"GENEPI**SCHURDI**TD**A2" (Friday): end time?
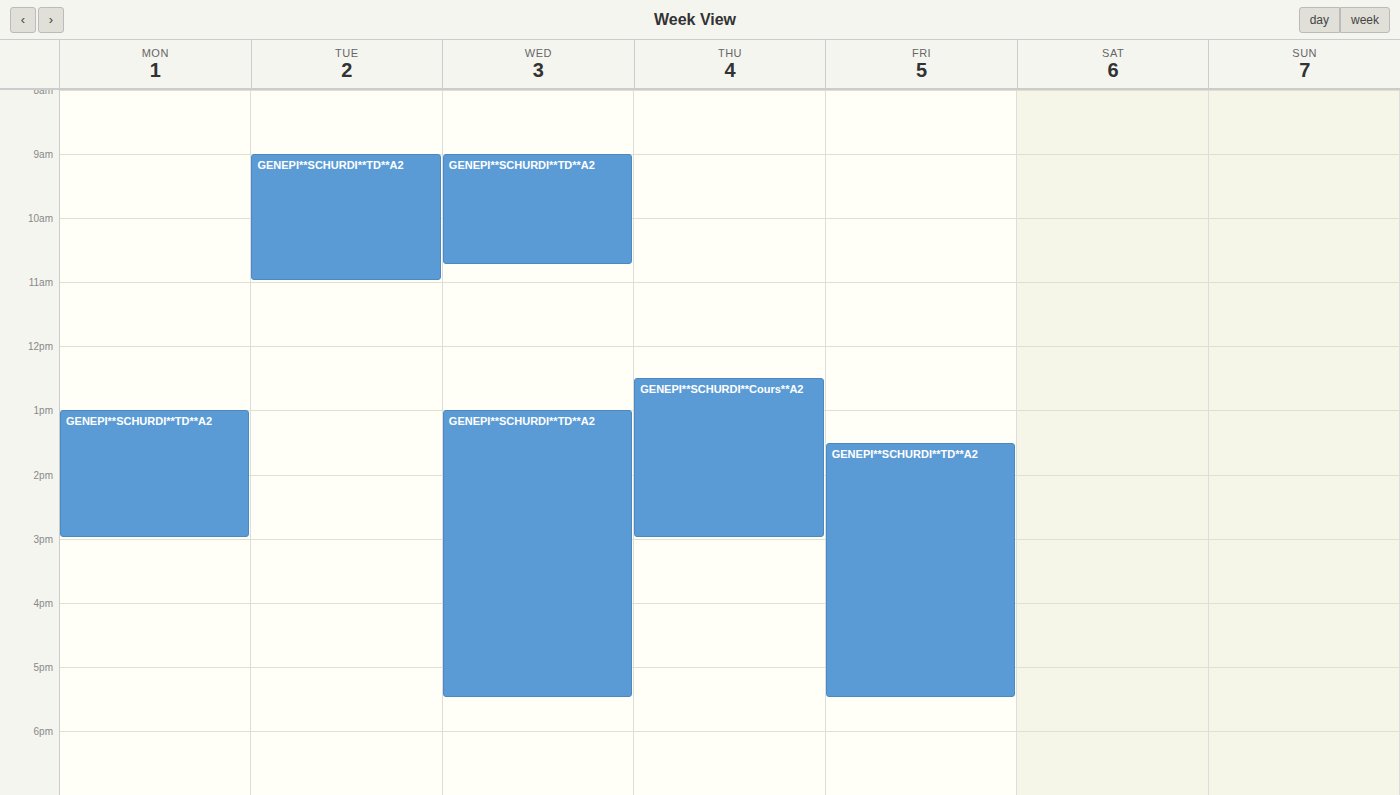
5:30 PM